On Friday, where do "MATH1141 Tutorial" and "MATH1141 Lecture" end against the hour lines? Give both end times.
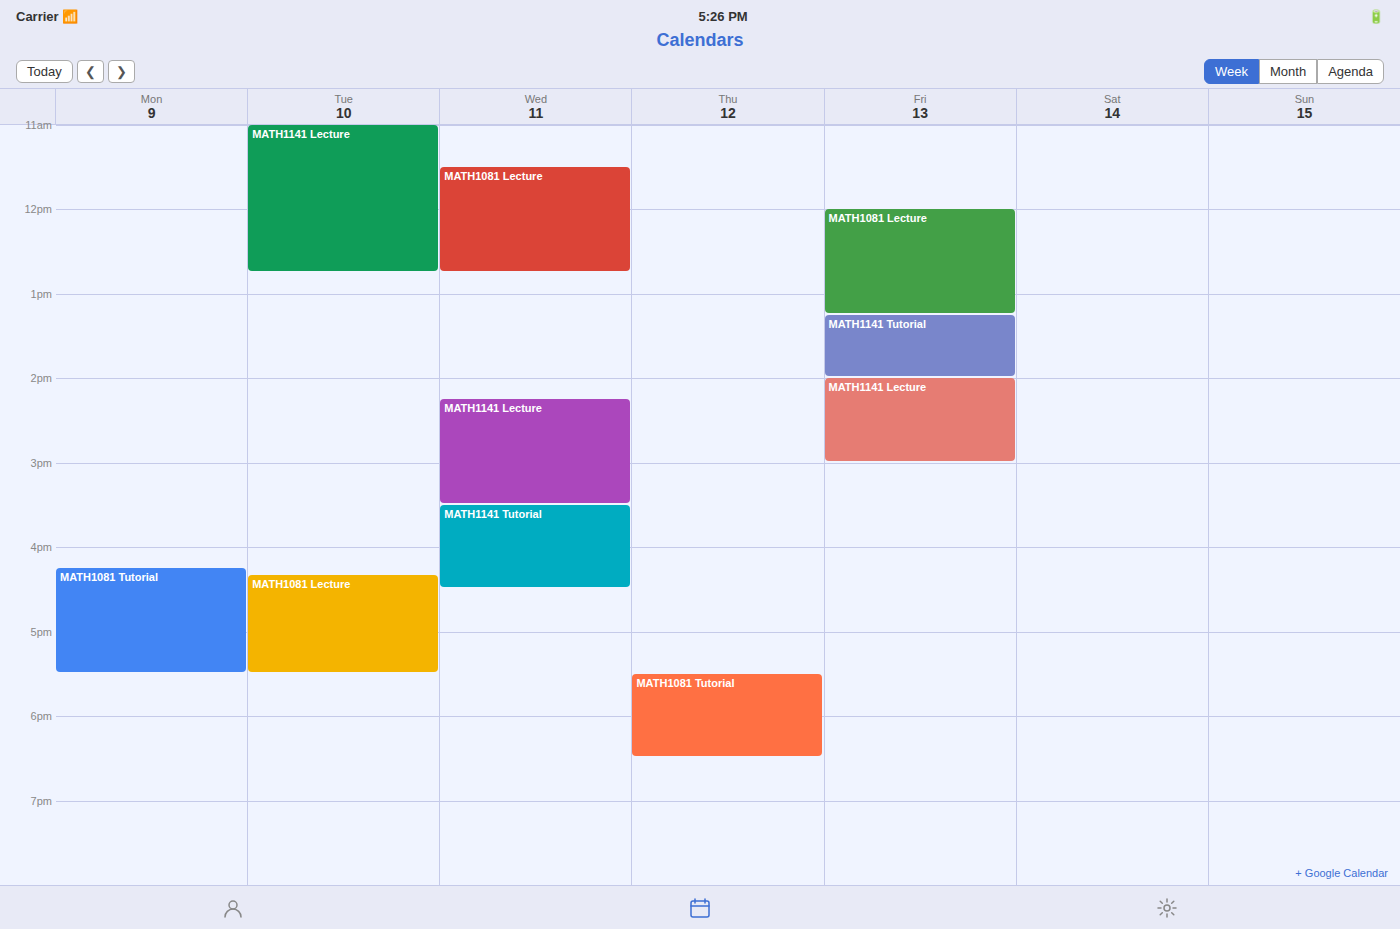
"MATH1141 Tutorial": 2:00 PM, exactly on the 2 PM line. "MATH1141 Lecture": 3:00 PM, exactly on the 3 PM line.